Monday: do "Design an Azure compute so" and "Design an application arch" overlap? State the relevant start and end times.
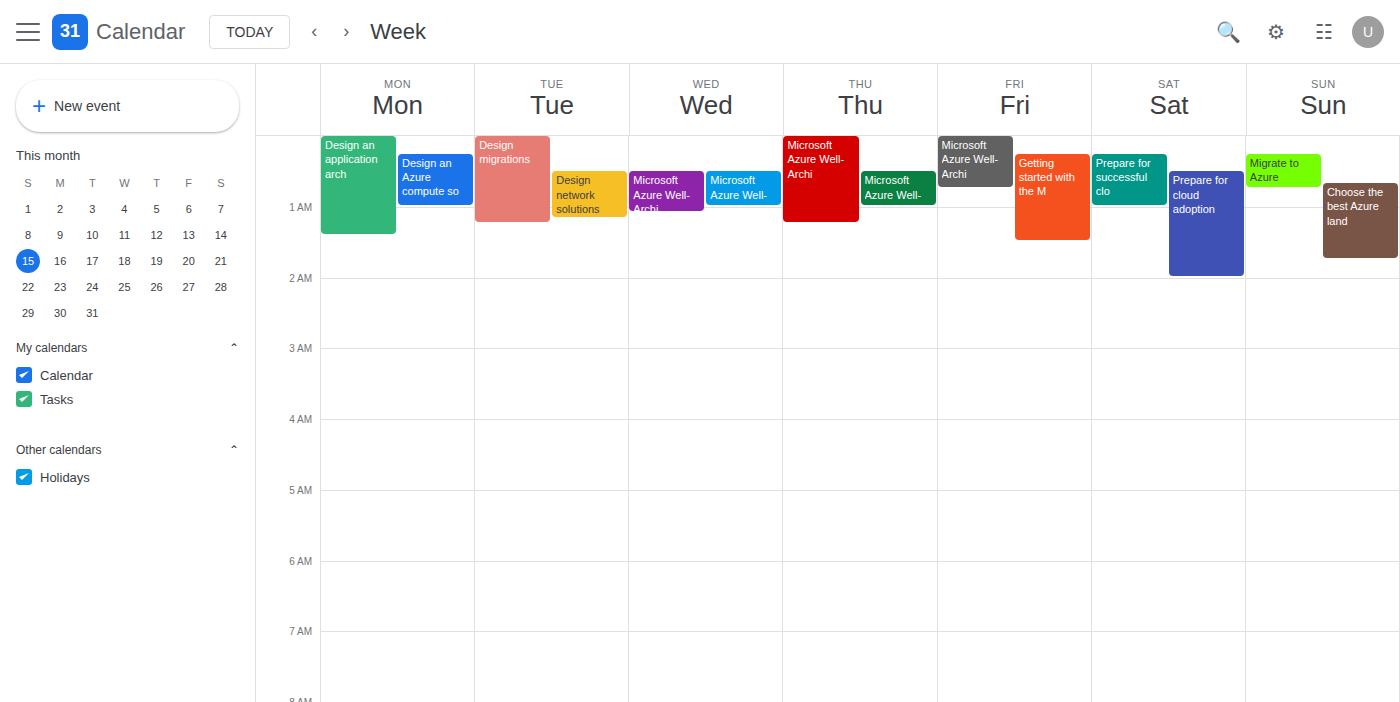
"Design an Azure compute so" runs 12:15 AM to 1:00 AM, inside "Design an application arch" -- they overlap.